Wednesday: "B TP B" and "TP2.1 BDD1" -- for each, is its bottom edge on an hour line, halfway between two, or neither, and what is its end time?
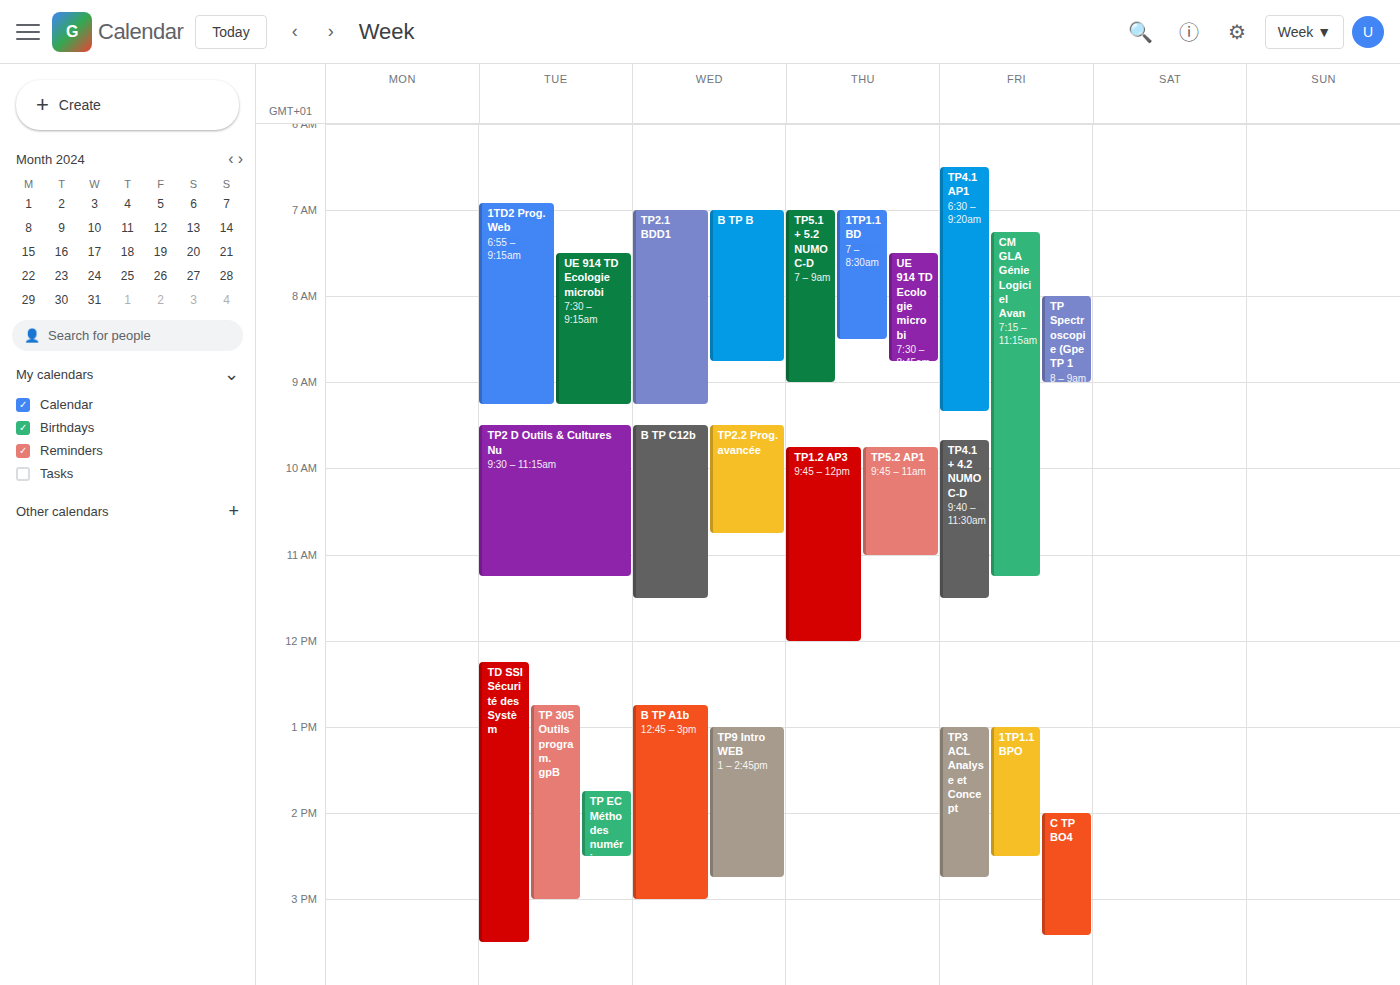
"B TP B": 8:45 AM, neither: three quarters of the way from the 8 AM line to the 9 AM line. "TP2.1 BDD1": 9:15 AM, neither: a quarter of the way from the 9 AM line to the 10 AM line.